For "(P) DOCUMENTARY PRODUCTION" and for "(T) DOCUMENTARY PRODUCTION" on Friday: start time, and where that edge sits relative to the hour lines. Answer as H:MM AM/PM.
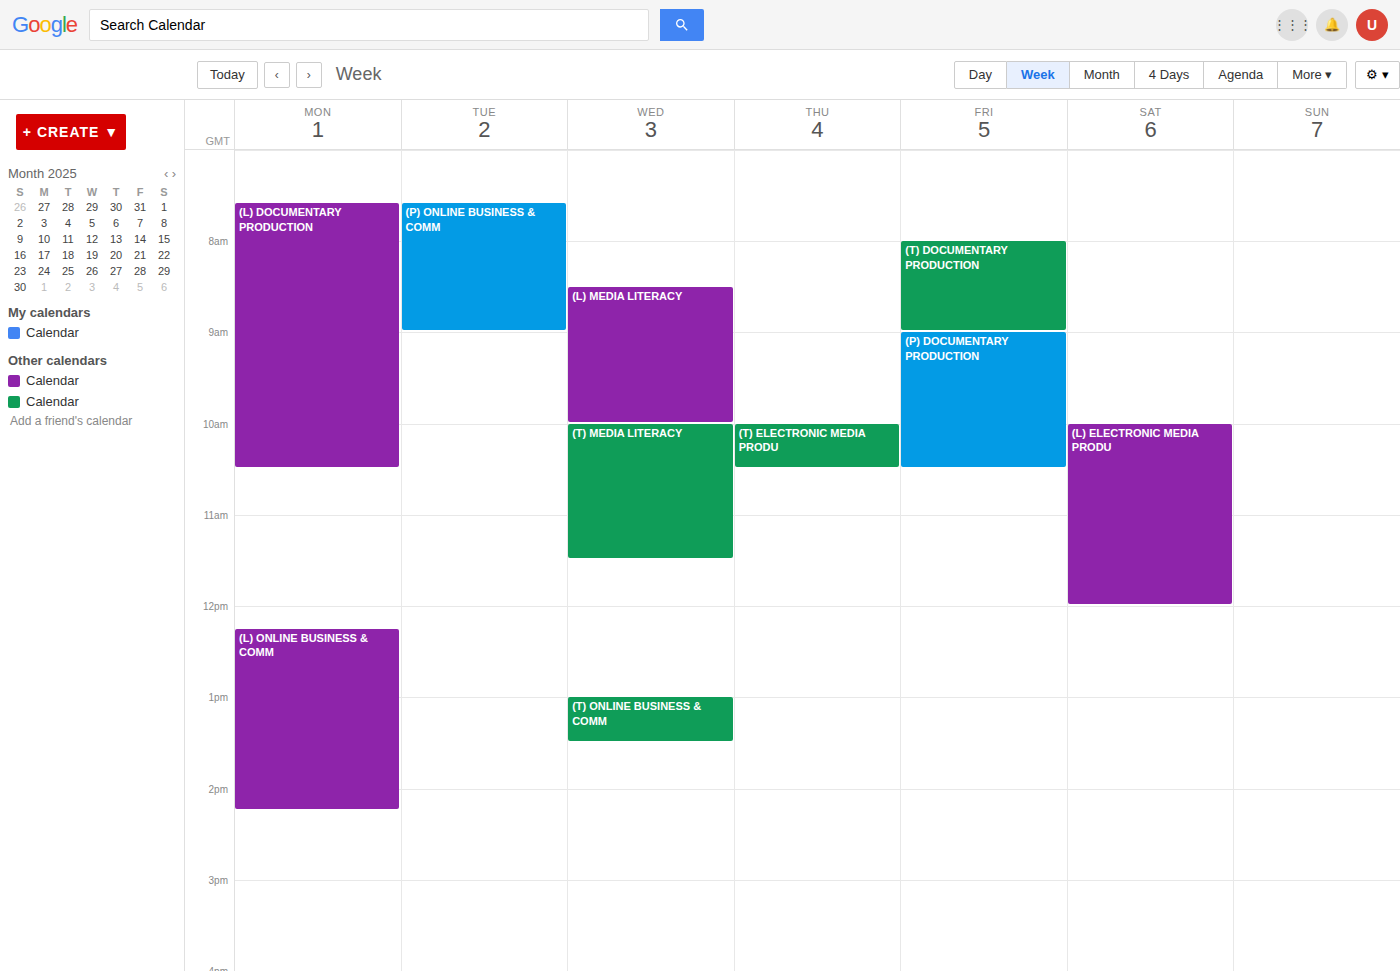
"(P) DOCUMENTARY PRODUCTION": 9:00 AM, exactly on the 9 AM line. "(T) DOCUMENTARY PRODUCTION": 8:00 AM, exactly on the 8 AM line.